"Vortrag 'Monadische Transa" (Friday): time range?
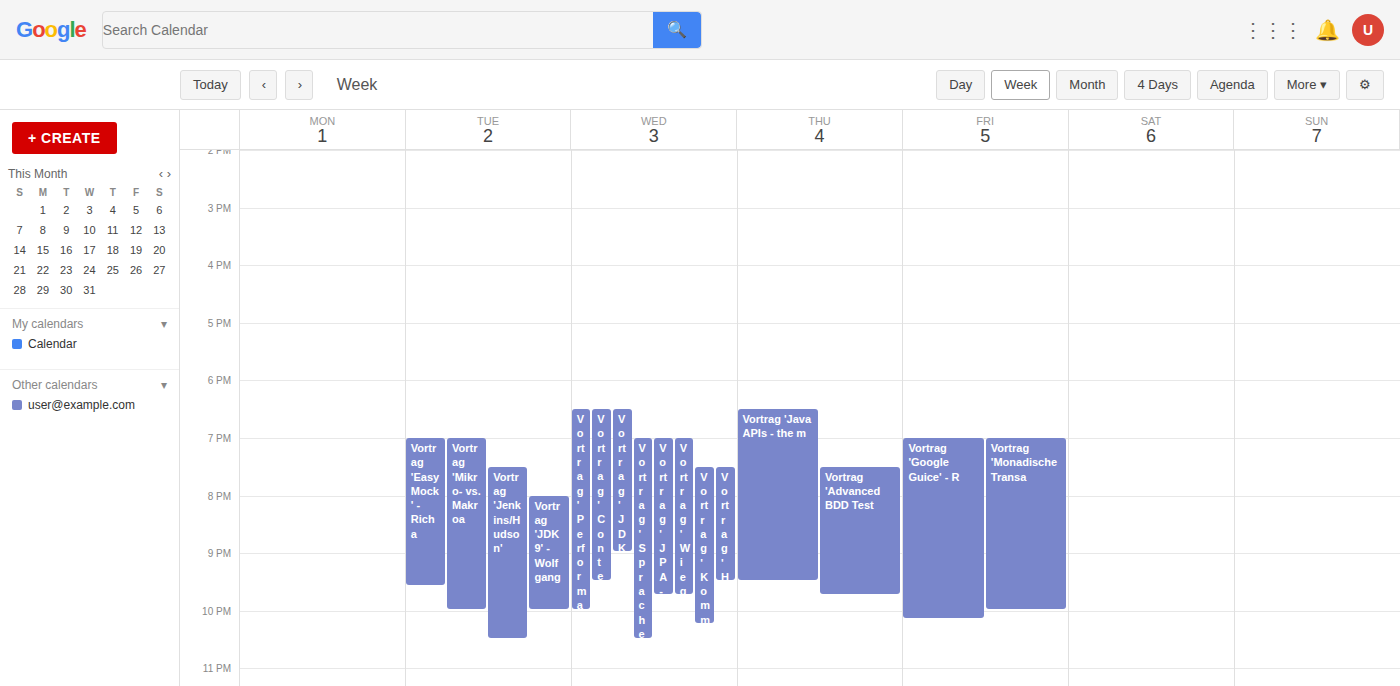
19:00 to 22:00